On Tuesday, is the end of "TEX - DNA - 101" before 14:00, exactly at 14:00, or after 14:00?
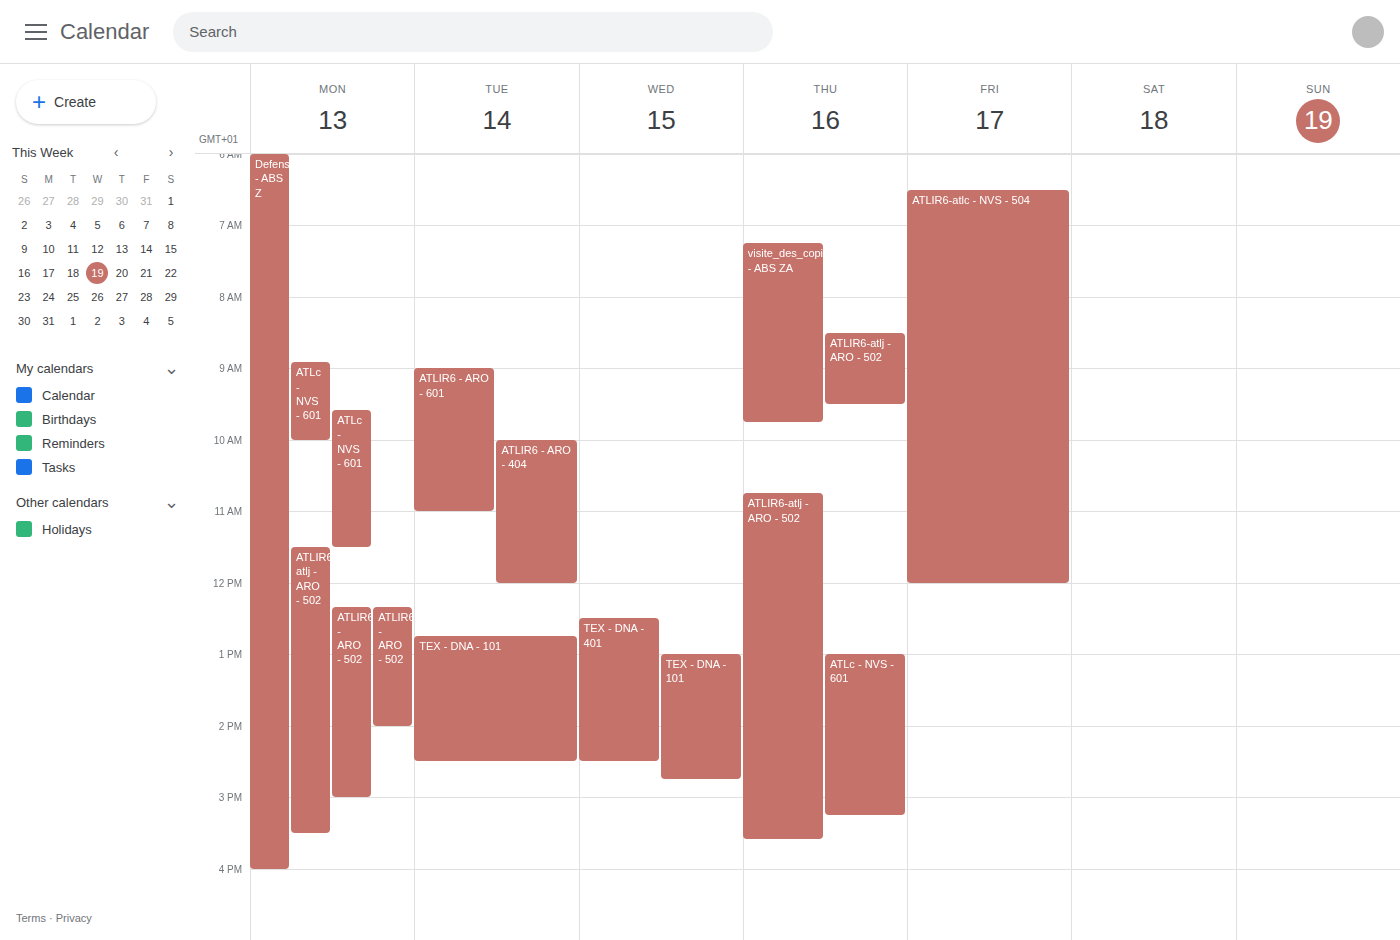
14:30 -- after 14:00, 30 minutes below the 14:00 line.